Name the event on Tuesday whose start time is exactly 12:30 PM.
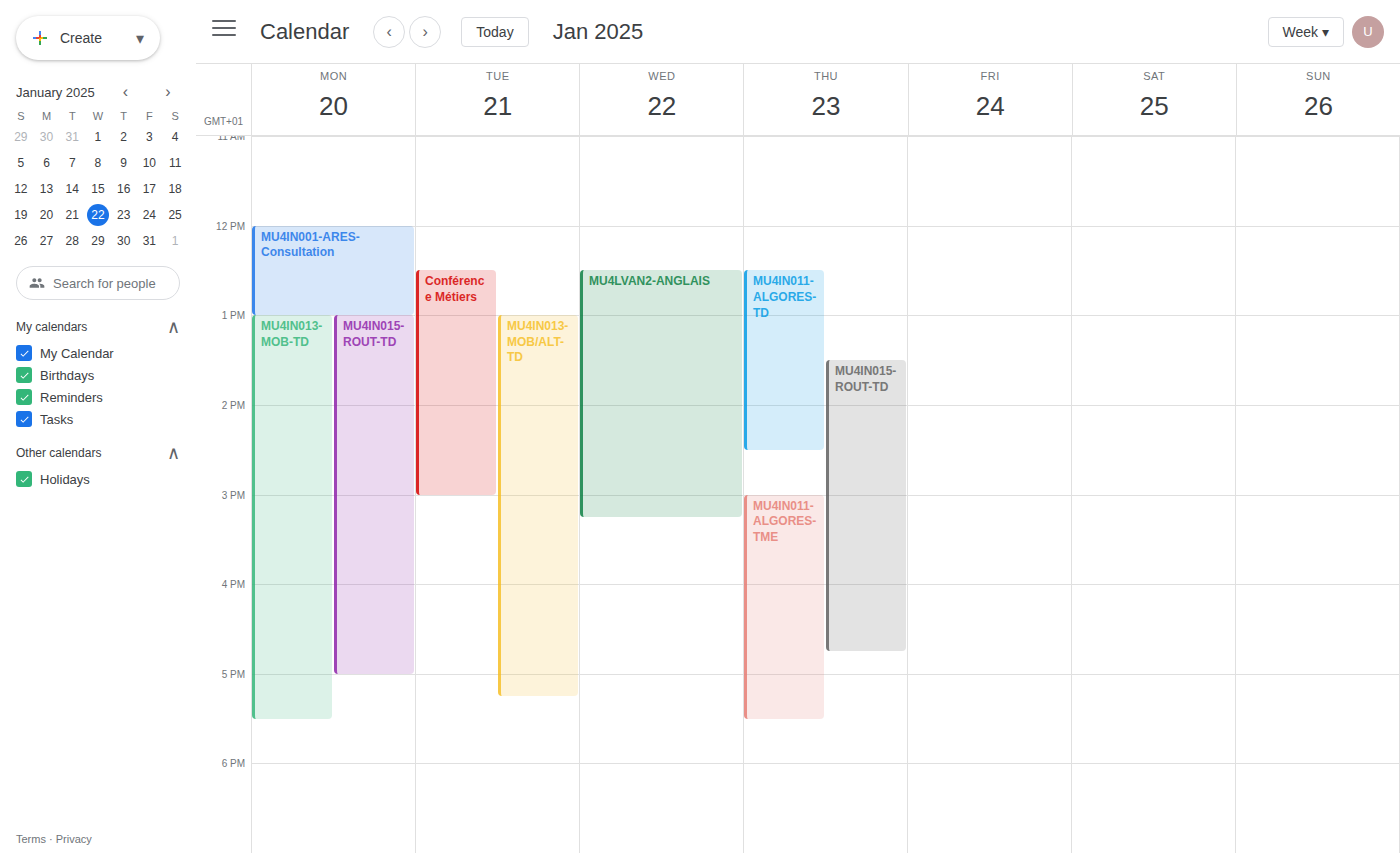
"Conférence Métiers"